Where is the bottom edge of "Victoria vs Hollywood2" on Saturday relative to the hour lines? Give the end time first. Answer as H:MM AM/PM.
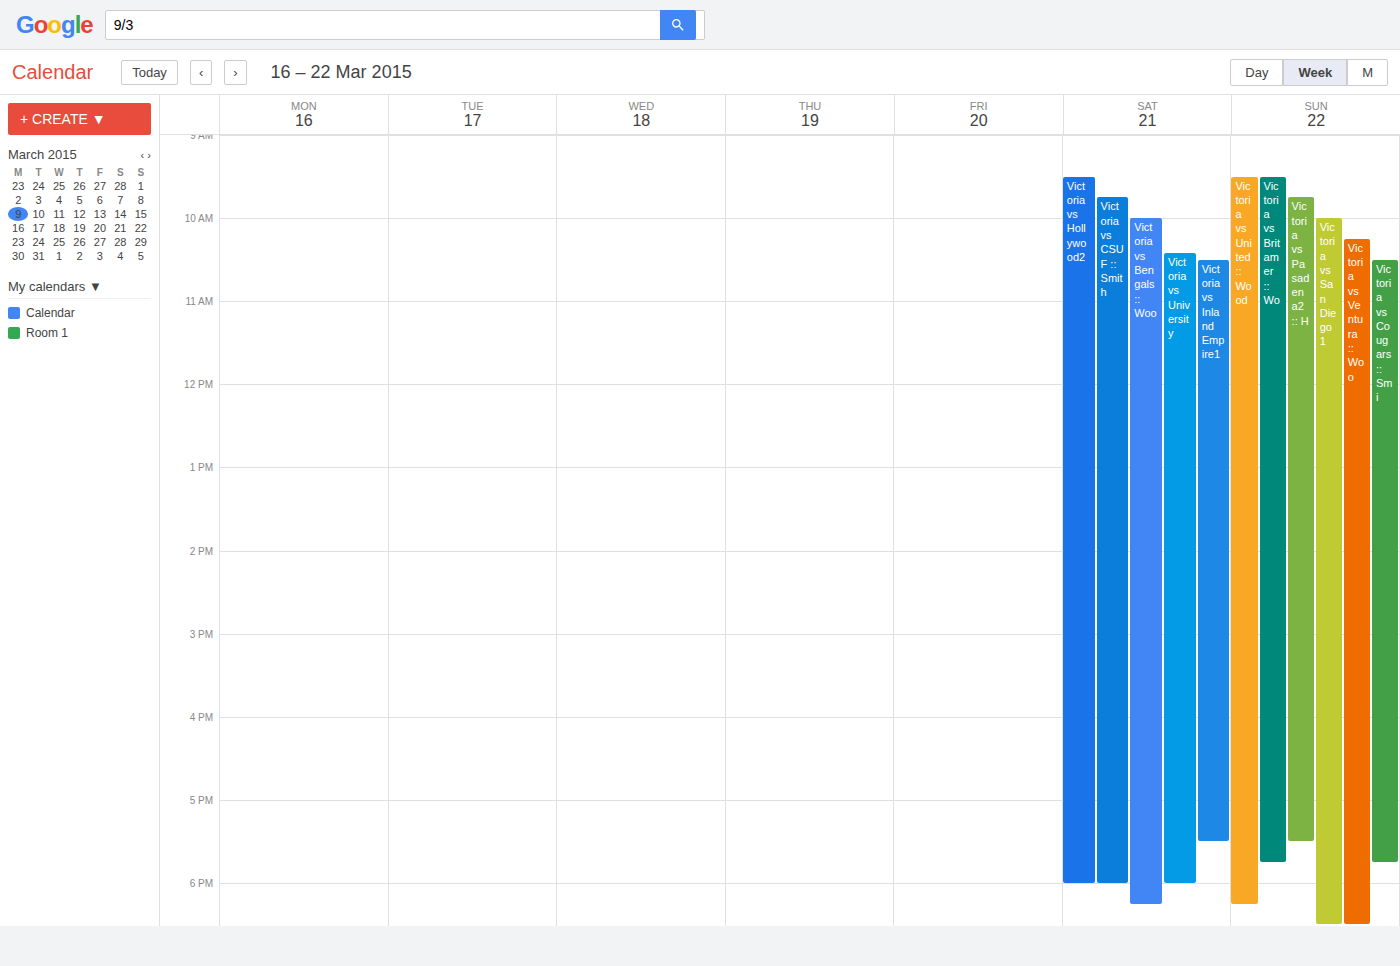
6:00 PM -- exactly on the 6 PM line.